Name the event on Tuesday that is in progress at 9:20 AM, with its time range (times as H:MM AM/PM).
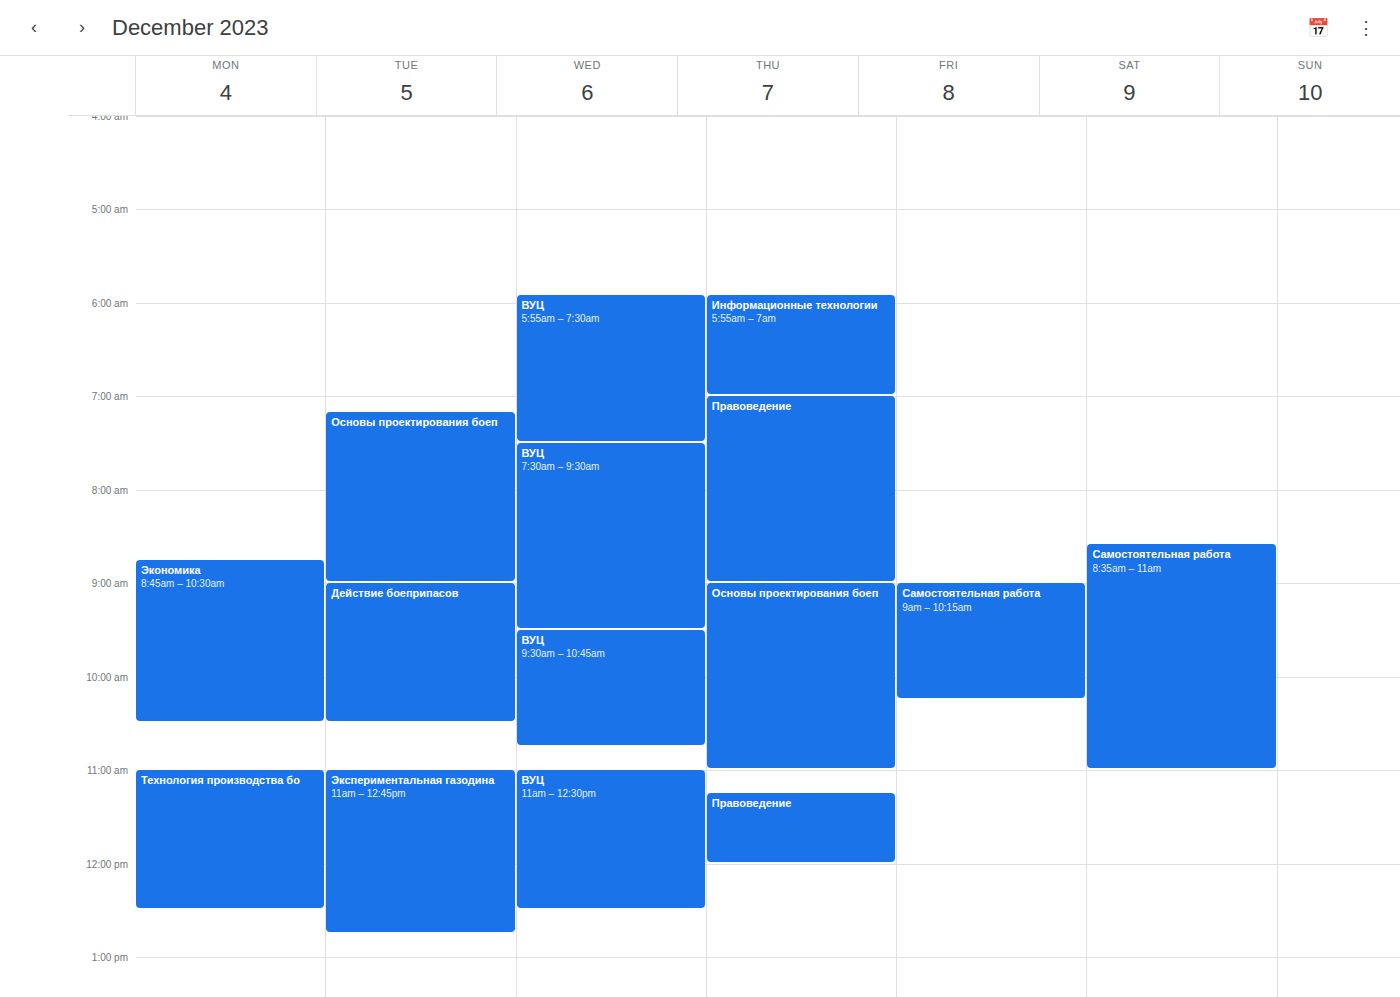
"Действие боеприпасов", 9:00 AM to 10:30 AM